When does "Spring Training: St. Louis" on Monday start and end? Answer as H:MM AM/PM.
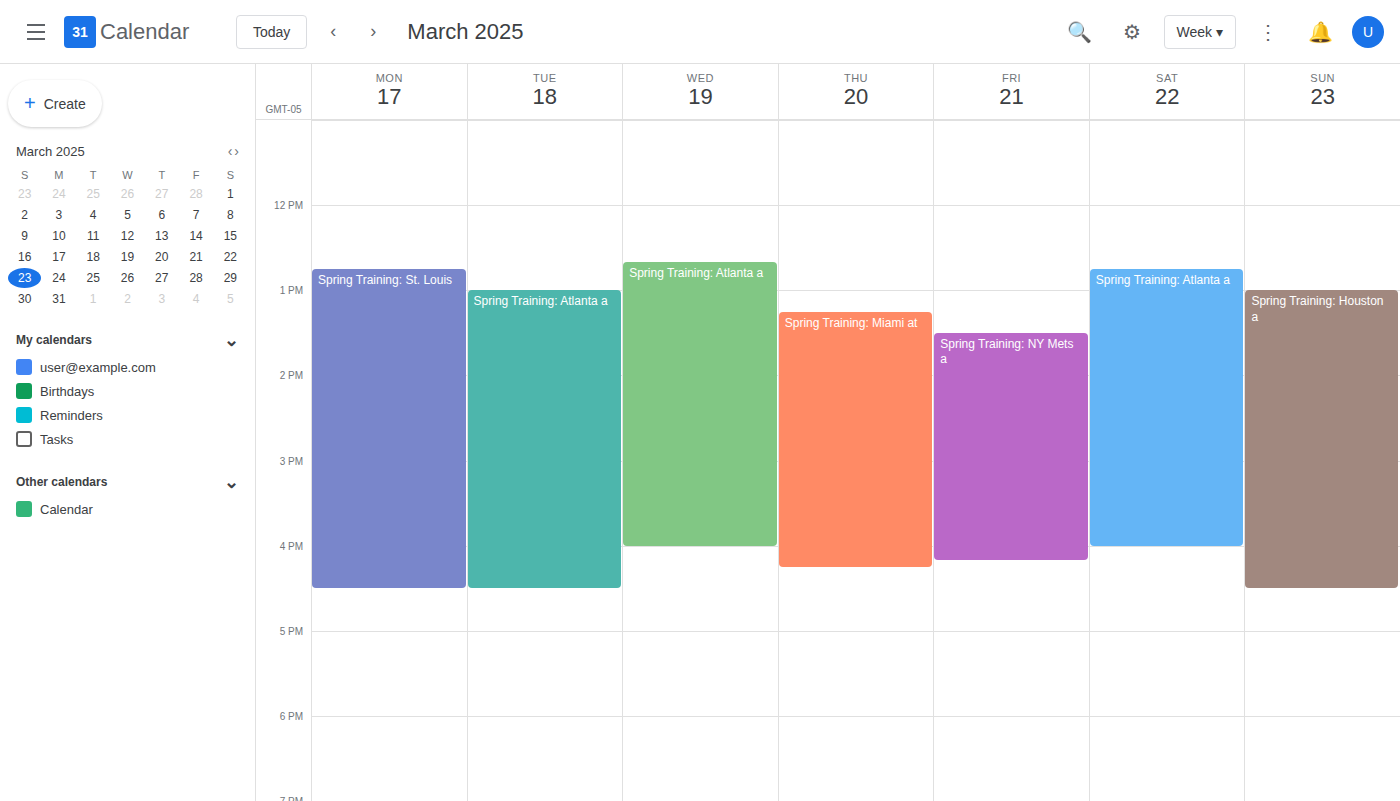
12:45 PM to 4:30 PM